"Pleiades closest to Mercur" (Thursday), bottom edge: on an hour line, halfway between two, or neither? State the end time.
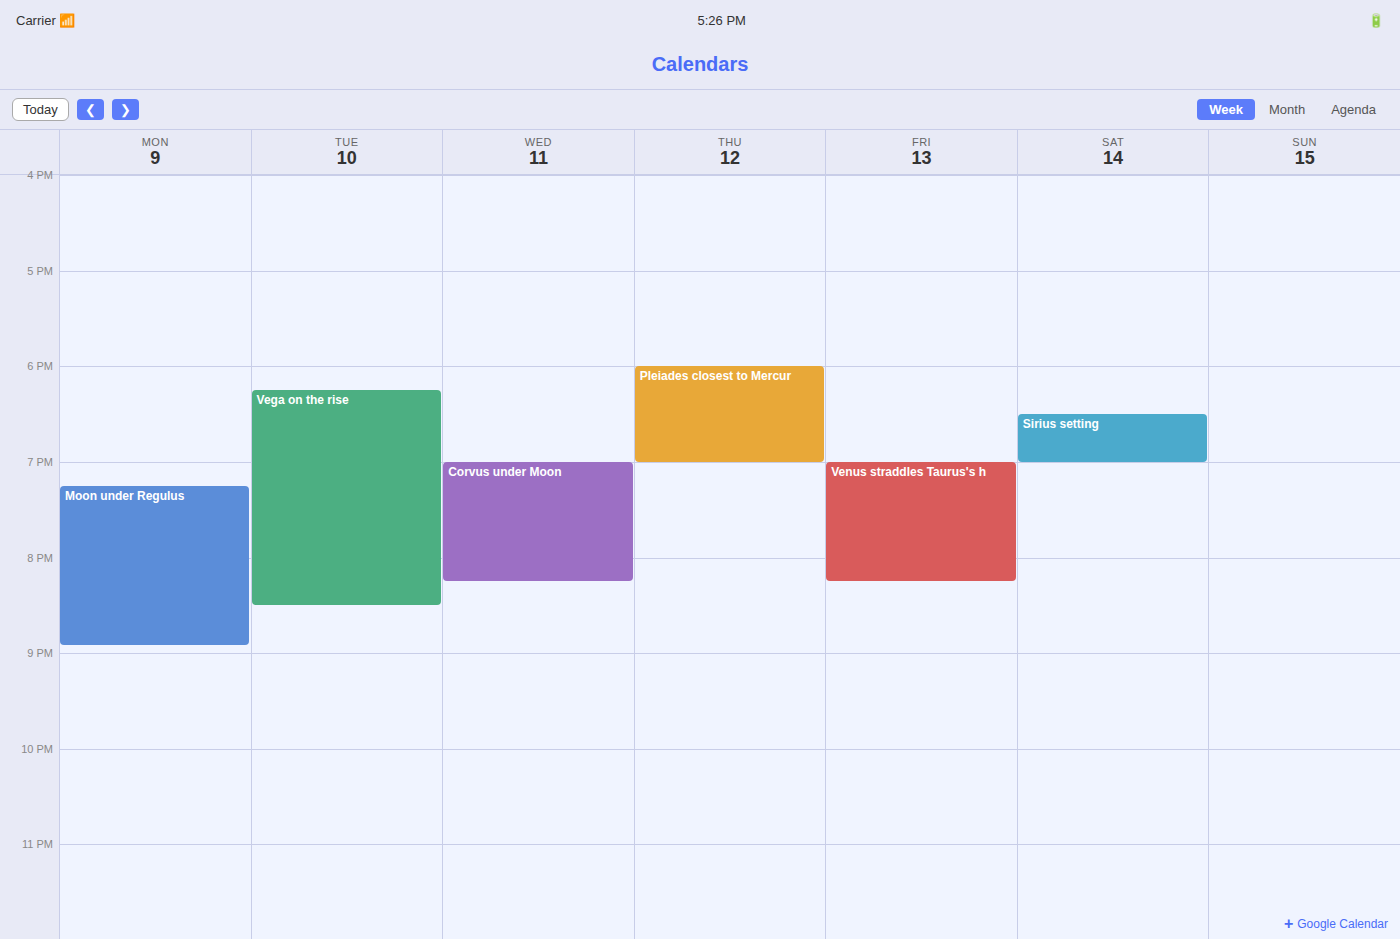
19:00 -- exactly on the 19:00 line.